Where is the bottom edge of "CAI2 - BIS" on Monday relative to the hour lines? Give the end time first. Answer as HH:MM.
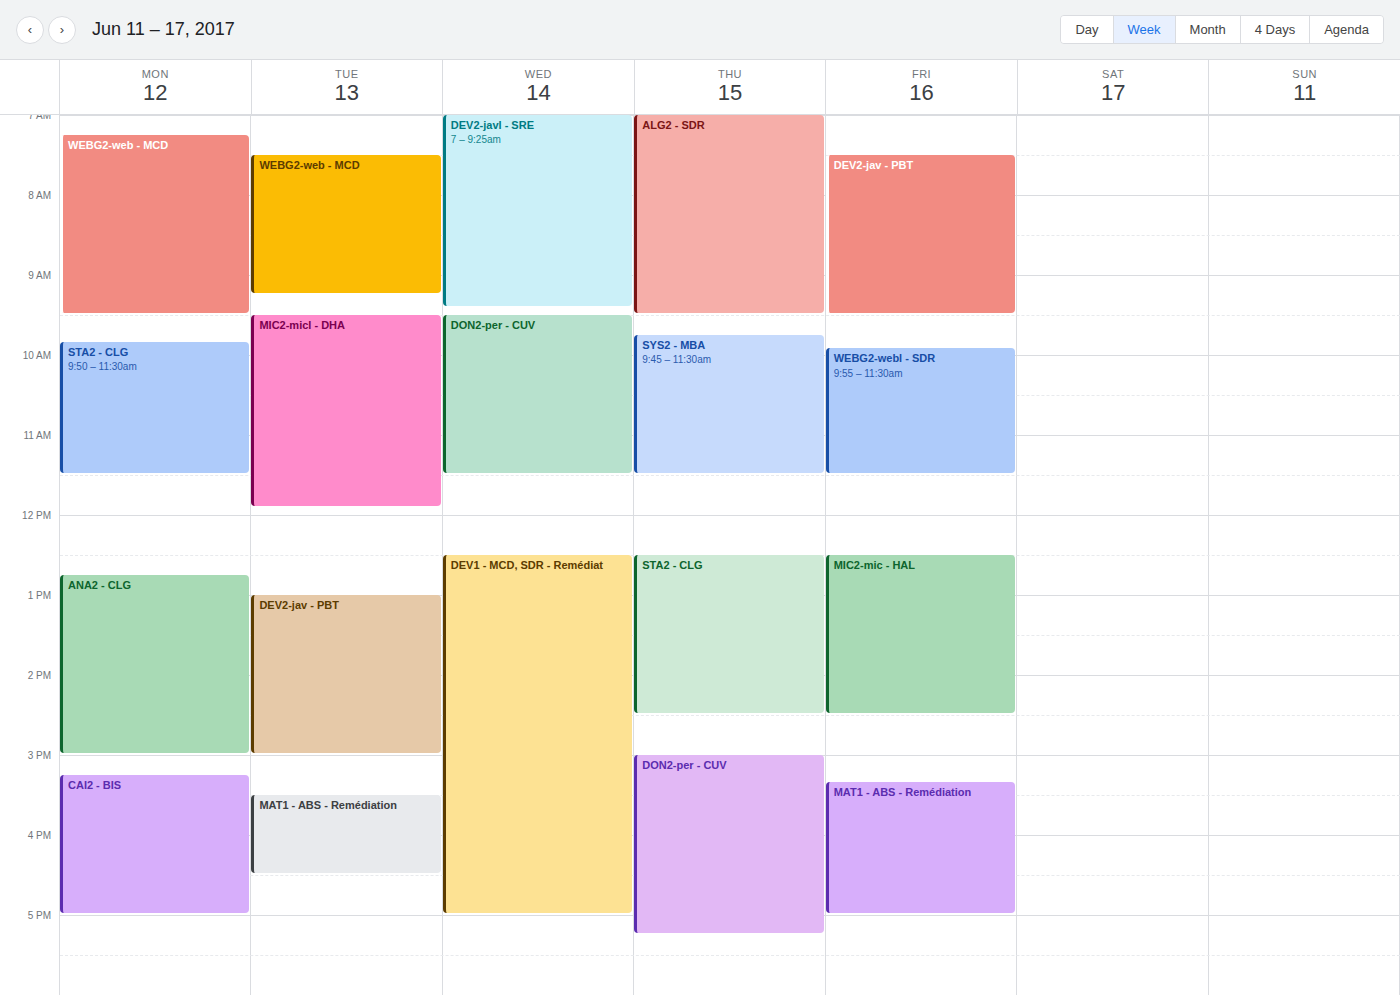
17:00 -- exactly on the 17:00 line.